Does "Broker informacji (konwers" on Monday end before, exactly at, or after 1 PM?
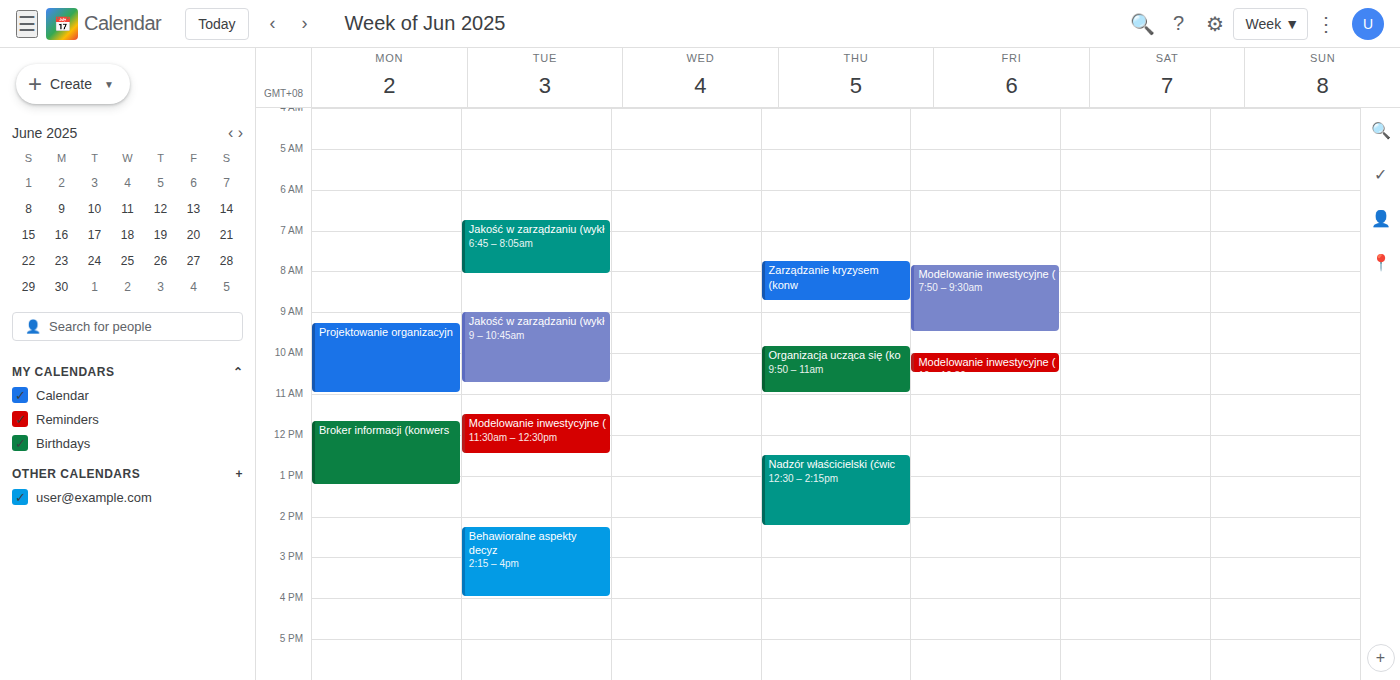
1:15 PM -- after 1 PM, 15 minutes below the 1 PM line.